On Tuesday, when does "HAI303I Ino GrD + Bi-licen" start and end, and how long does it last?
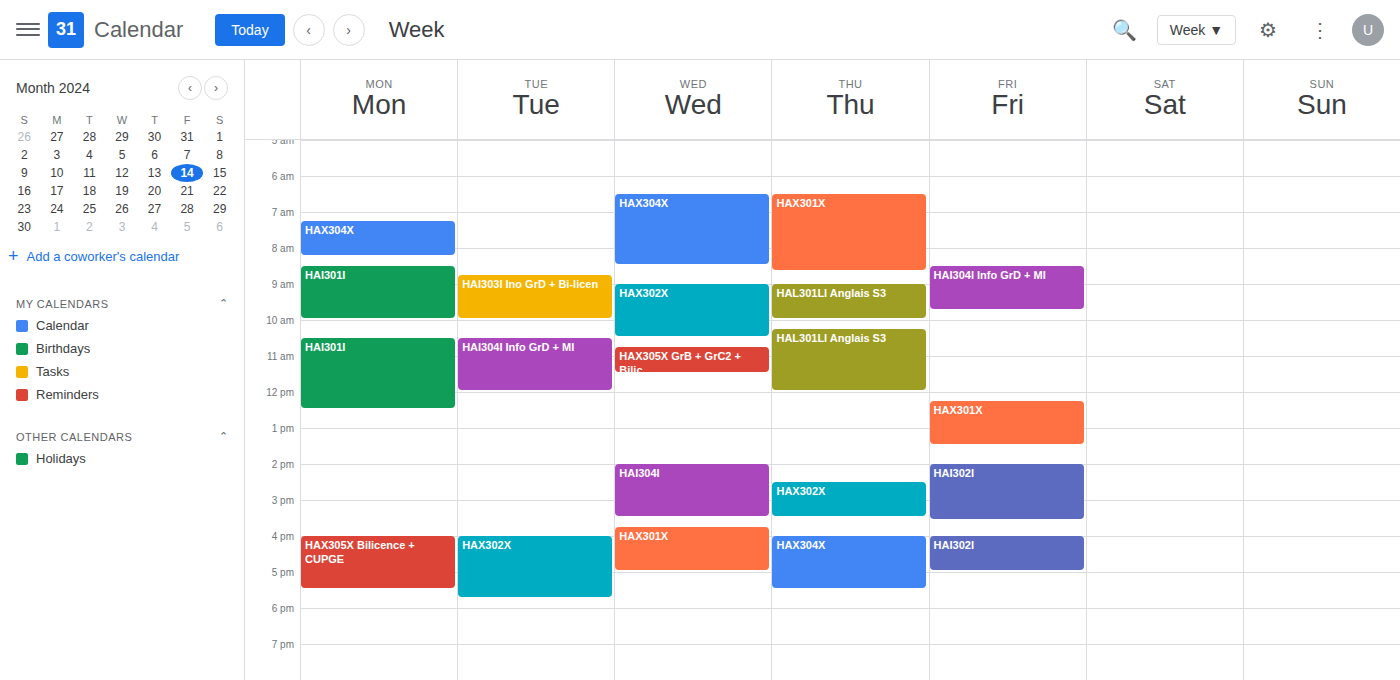
8:45 AM to 10:00 AM, 1 hour 15 minutes